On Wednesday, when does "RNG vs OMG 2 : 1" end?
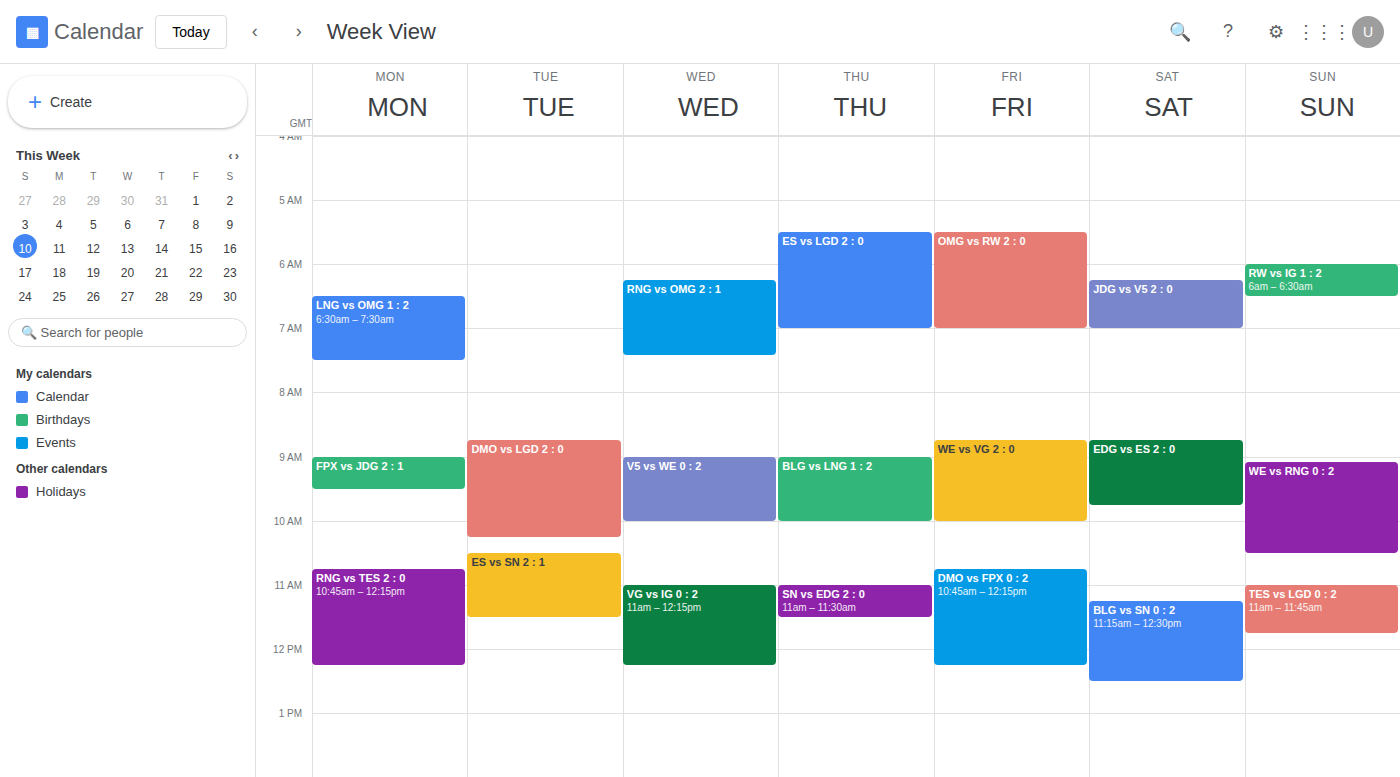
07:25